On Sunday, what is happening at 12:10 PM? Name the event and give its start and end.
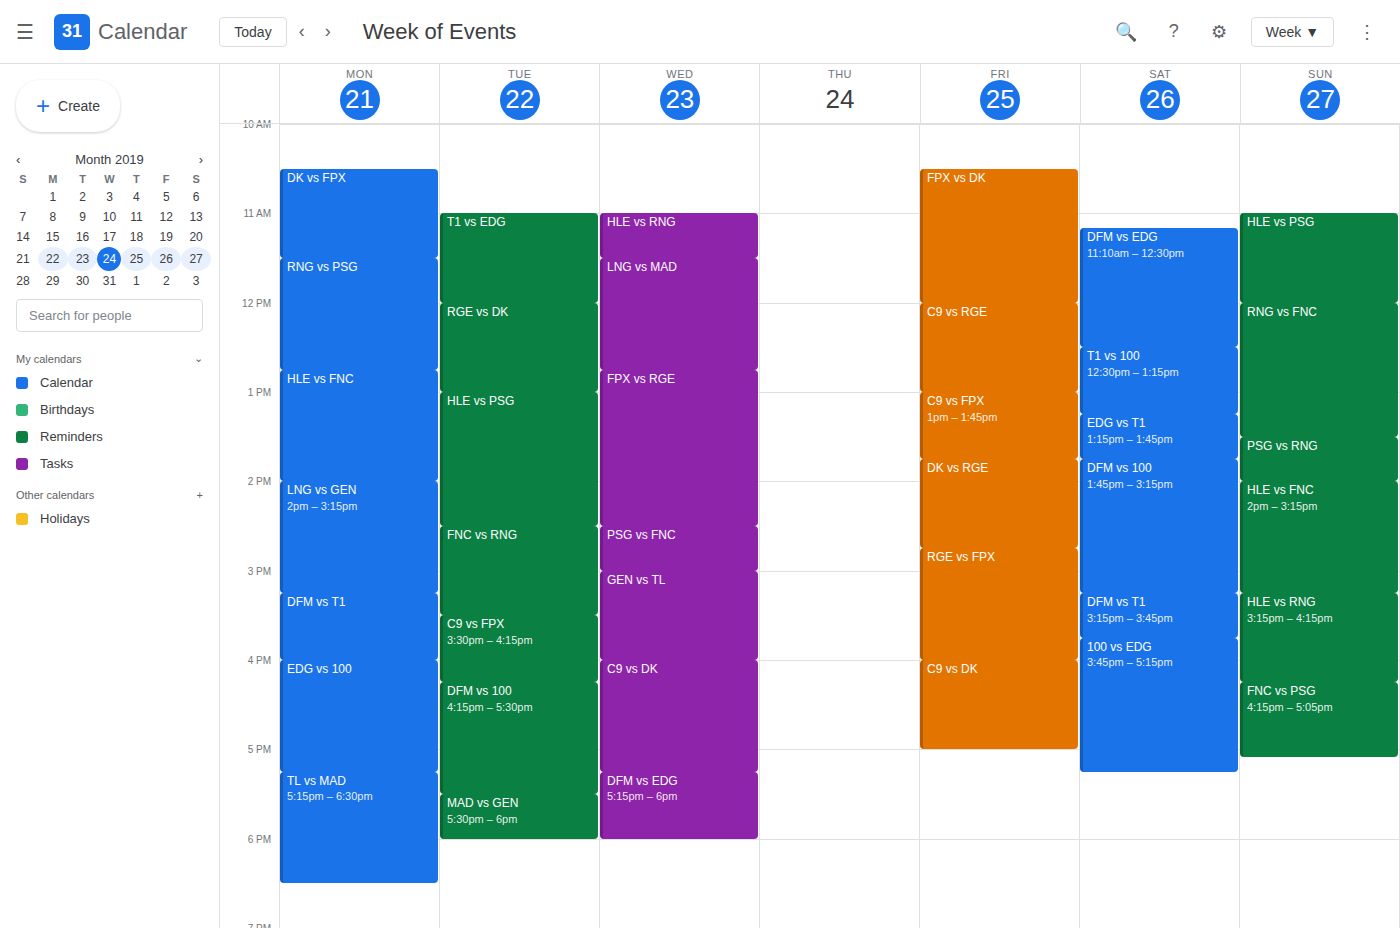
"RNG vs FNC", 12:00 PM to 1:30 PM